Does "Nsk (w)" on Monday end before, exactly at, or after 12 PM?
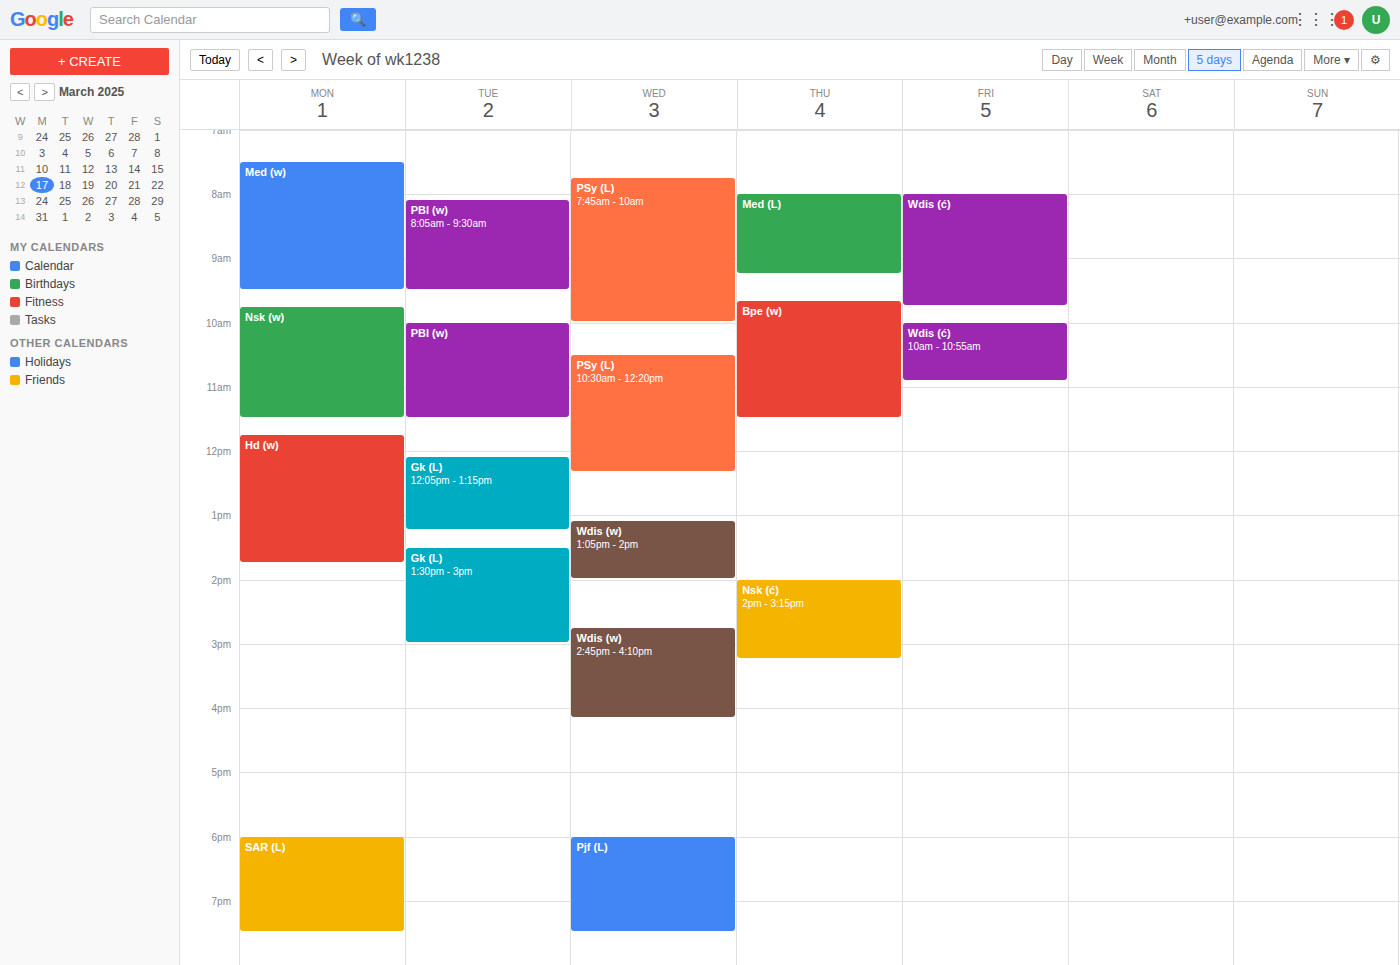
11:30 AM -- before 12 PM, 30 minutes above the 12 PM line.